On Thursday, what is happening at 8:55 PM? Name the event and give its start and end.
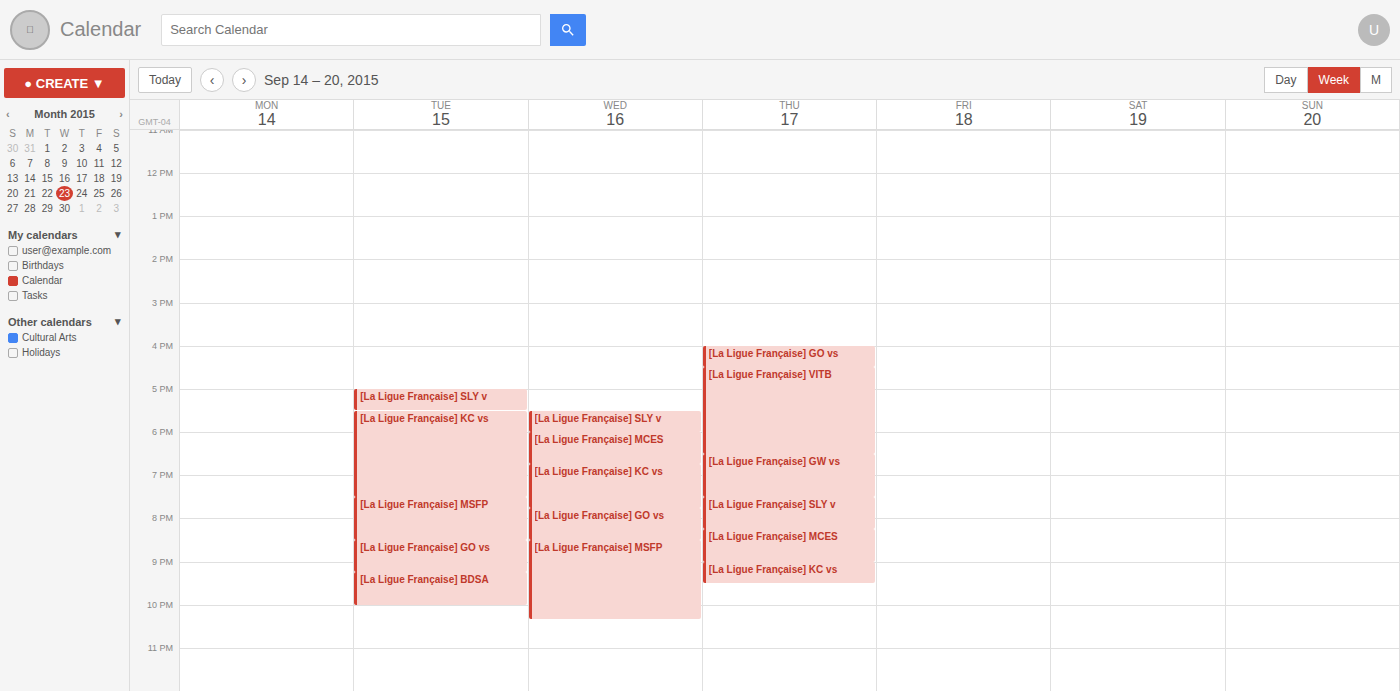
"[La Ligue Française] MCES", 8:15 PM to 9:00 PM